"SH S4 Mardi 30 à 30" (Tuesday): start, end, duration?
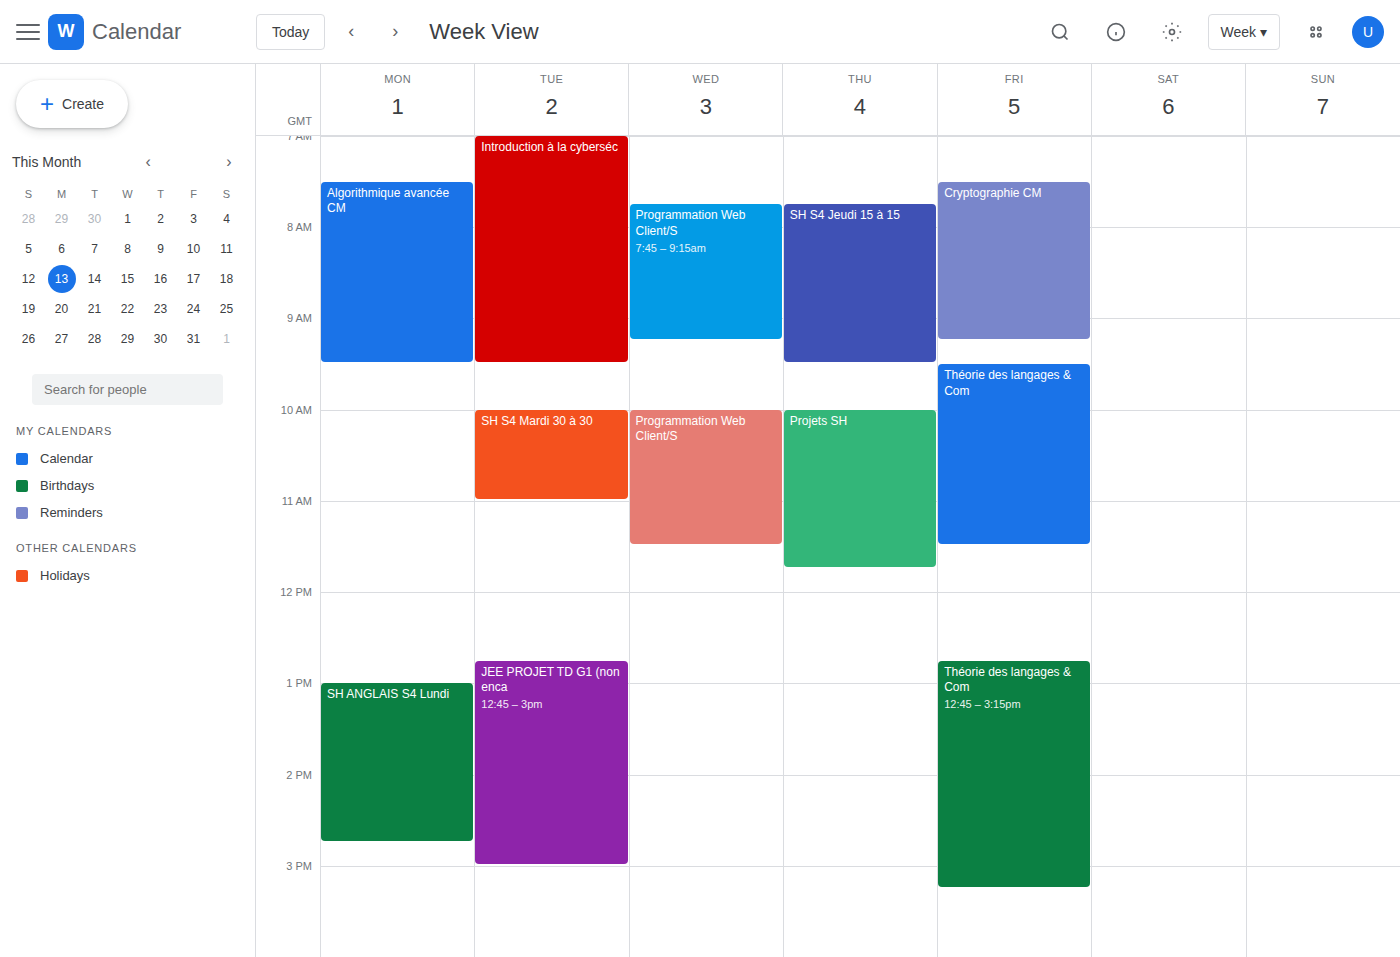
10:00 AM to 11:00 AM, 1 hour